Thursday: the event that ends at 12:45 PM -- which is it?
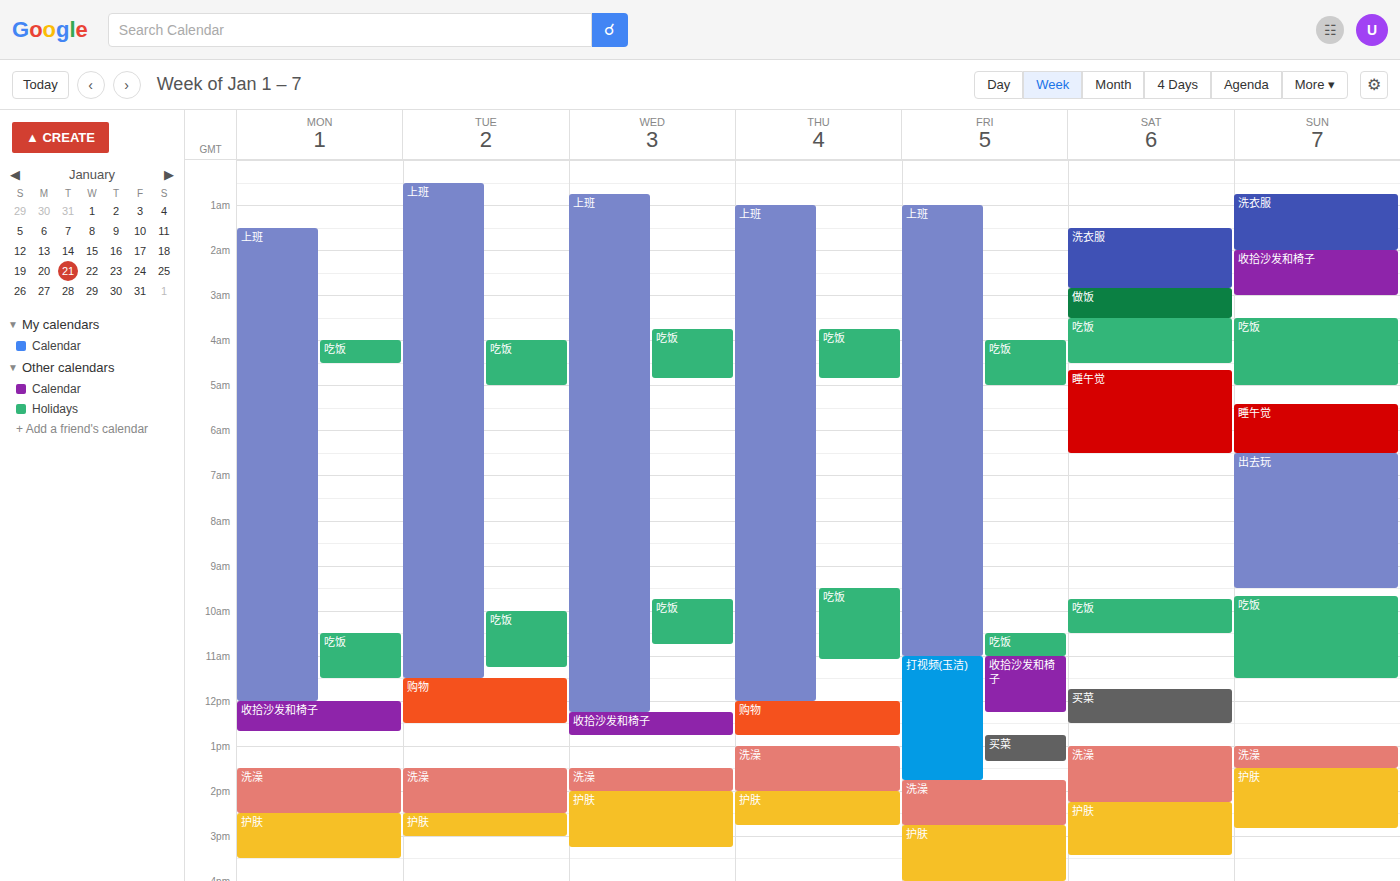
"购物"